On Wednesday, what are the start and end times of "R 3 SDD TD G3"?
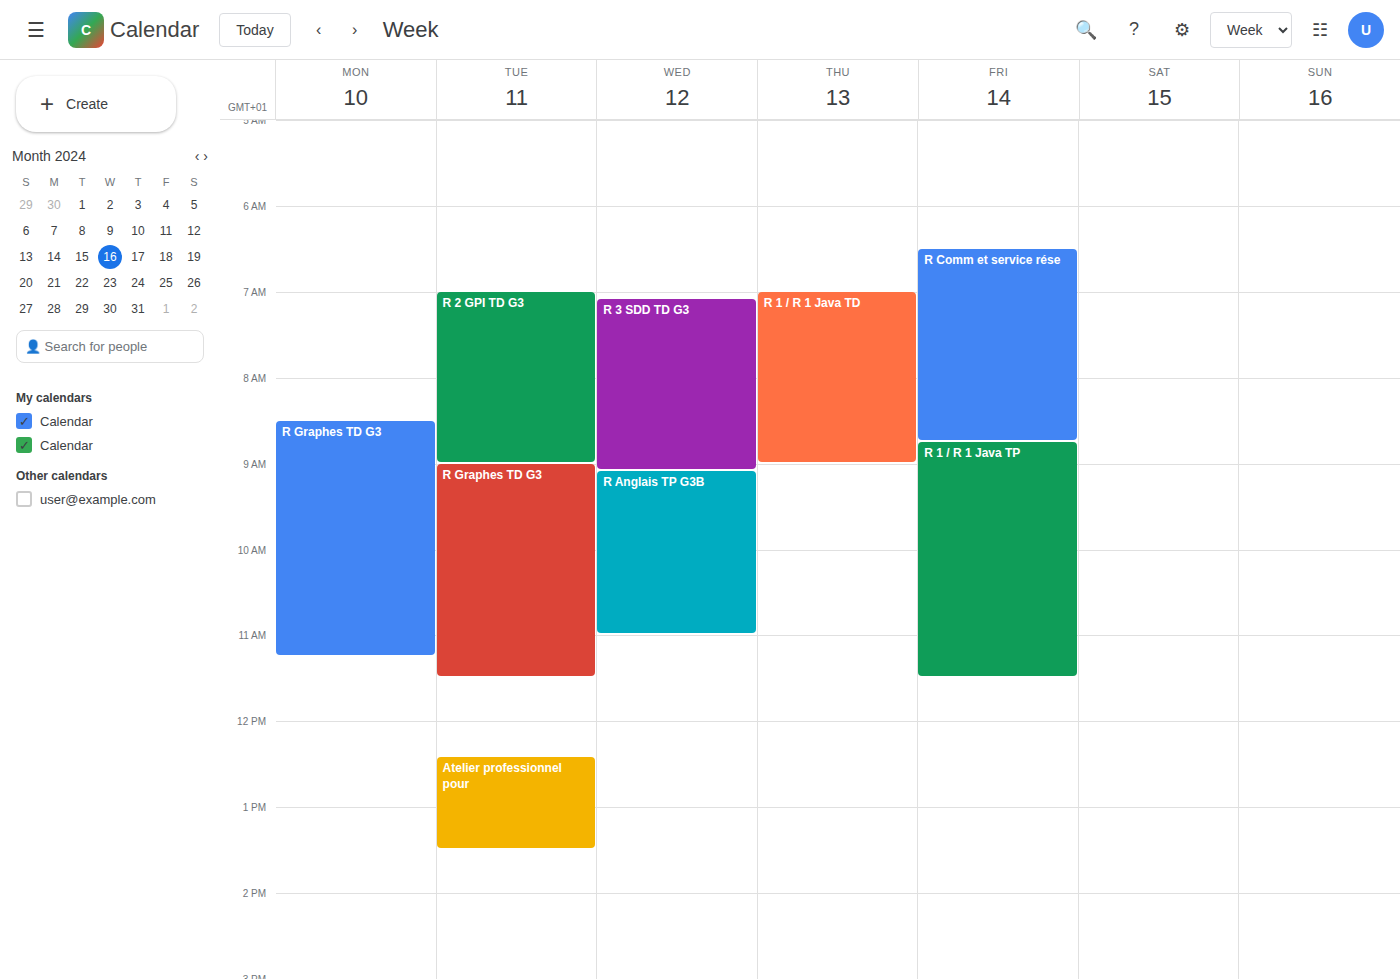
7:05 AM to 9:05 AM